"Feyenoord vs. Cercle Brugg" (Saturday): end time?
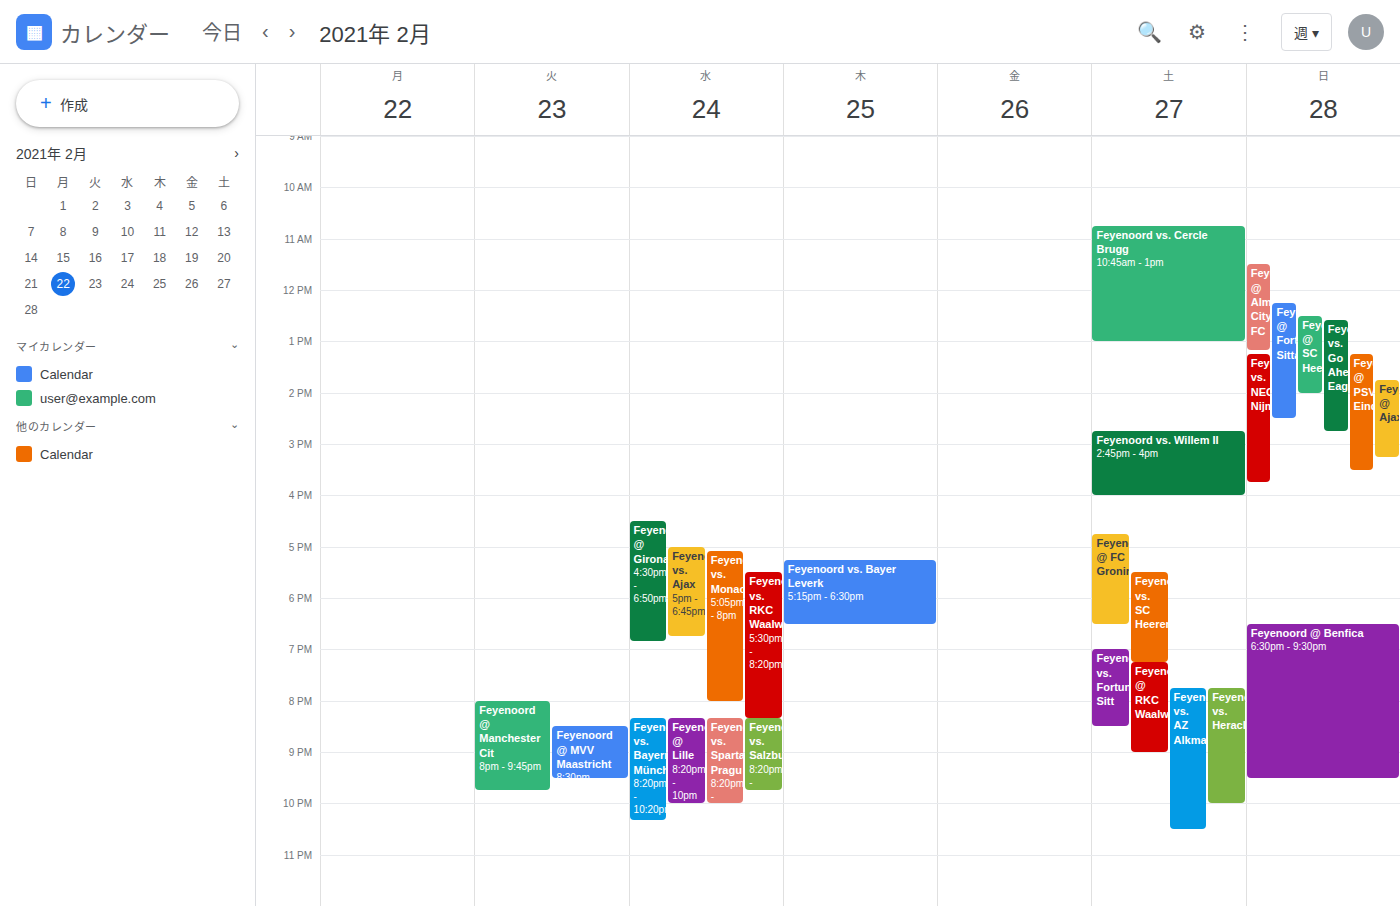
1:00 PM